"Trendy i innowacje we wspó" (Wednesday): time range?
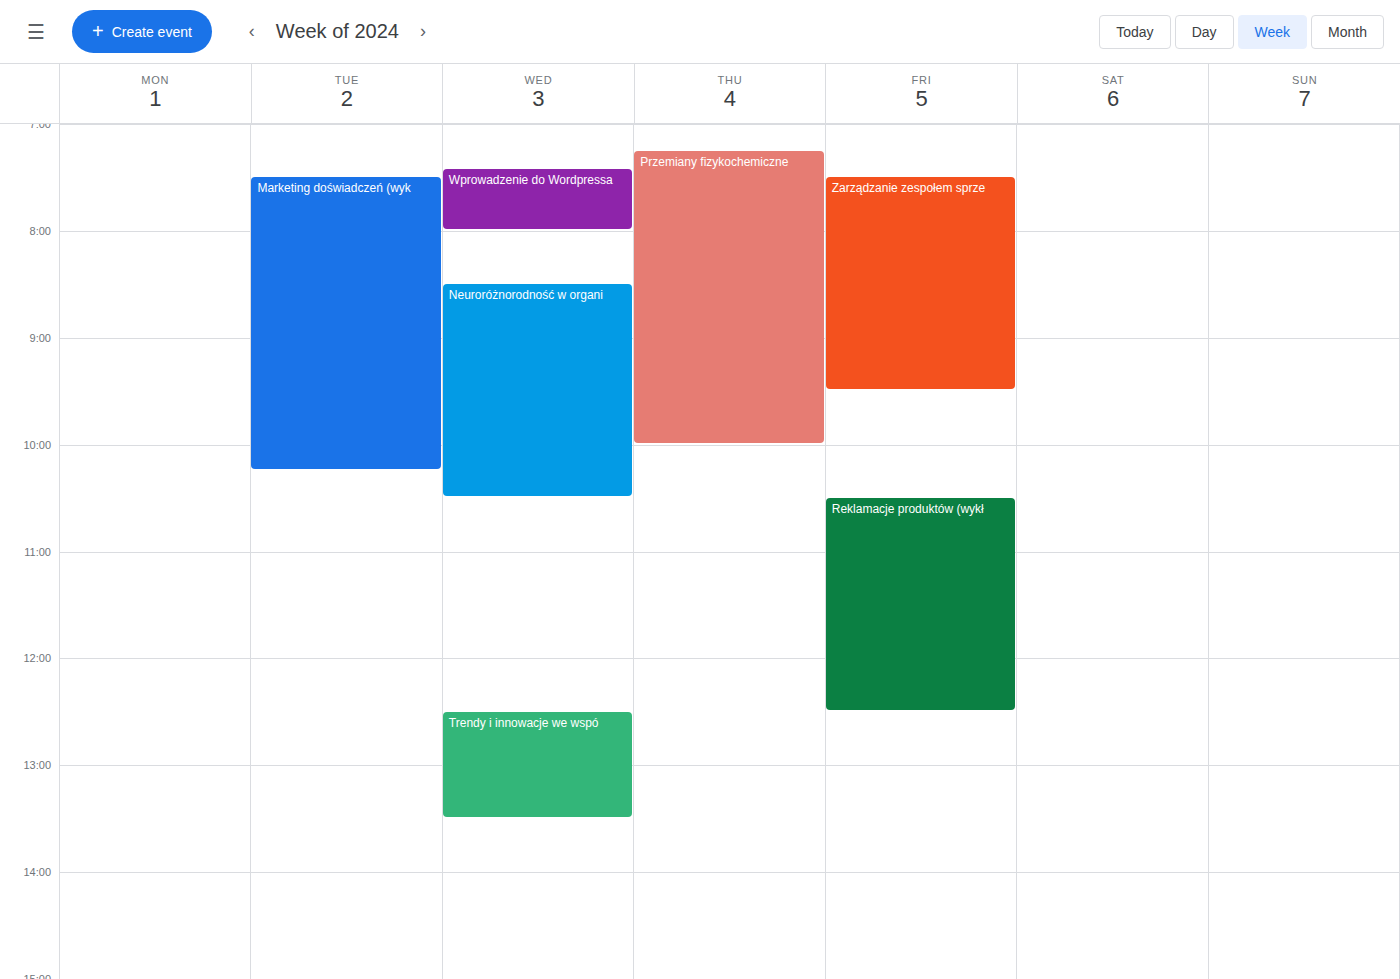
12:30 PM to 1:30 PM